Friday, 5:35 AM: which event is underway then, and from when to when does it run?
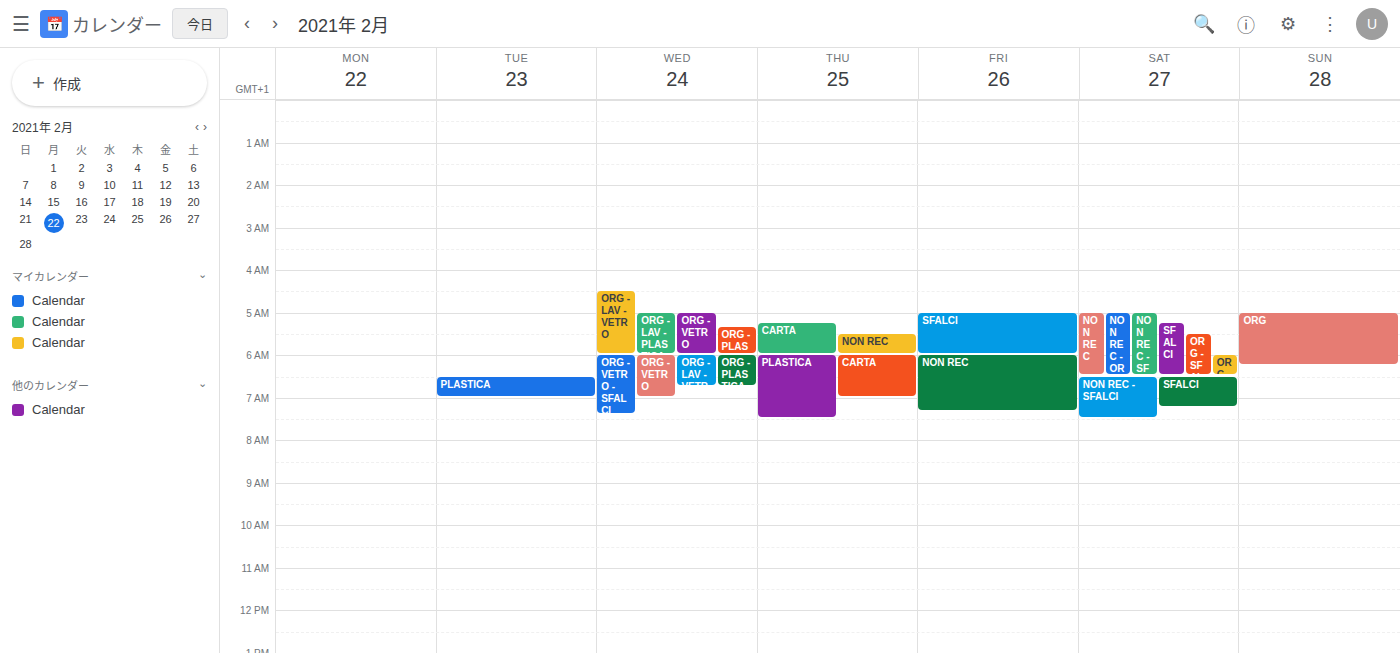
"SFALCI", 5:00 AM to 6:00 AM